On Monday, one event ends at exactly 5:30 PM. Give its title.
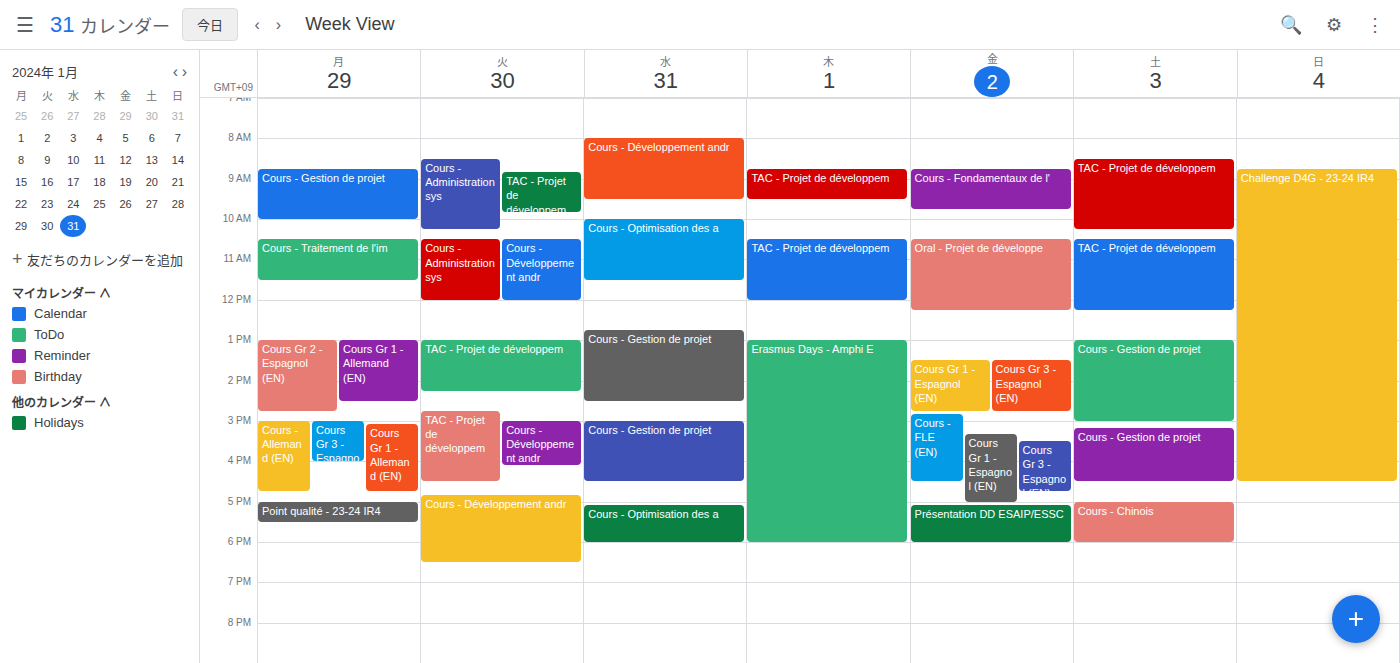
"Point qualité - 23-24 IR4"